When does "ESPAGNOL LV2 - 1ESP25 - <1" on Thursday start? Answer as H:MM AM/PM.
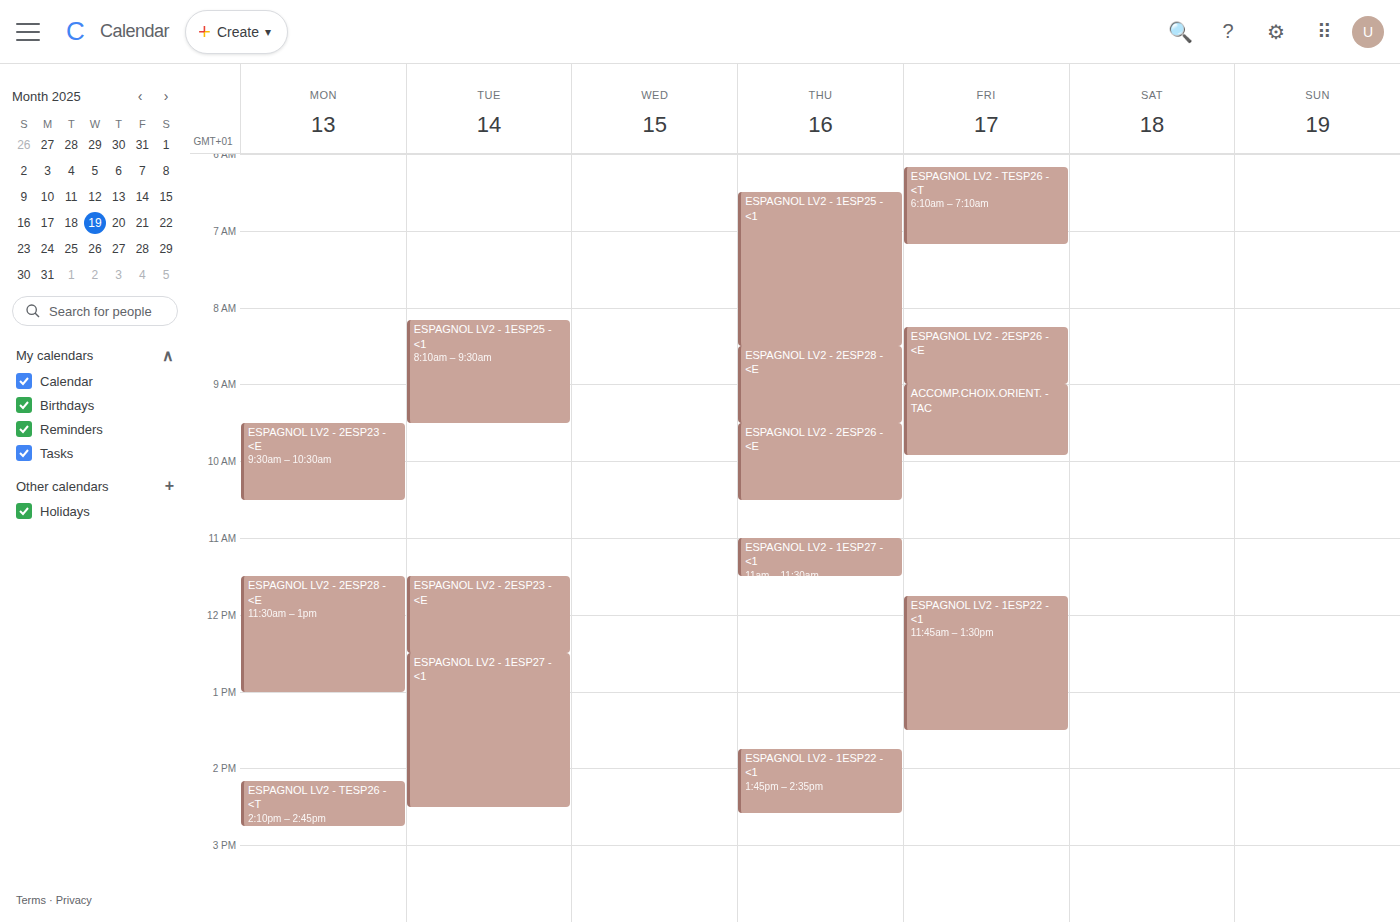
6:30 AM